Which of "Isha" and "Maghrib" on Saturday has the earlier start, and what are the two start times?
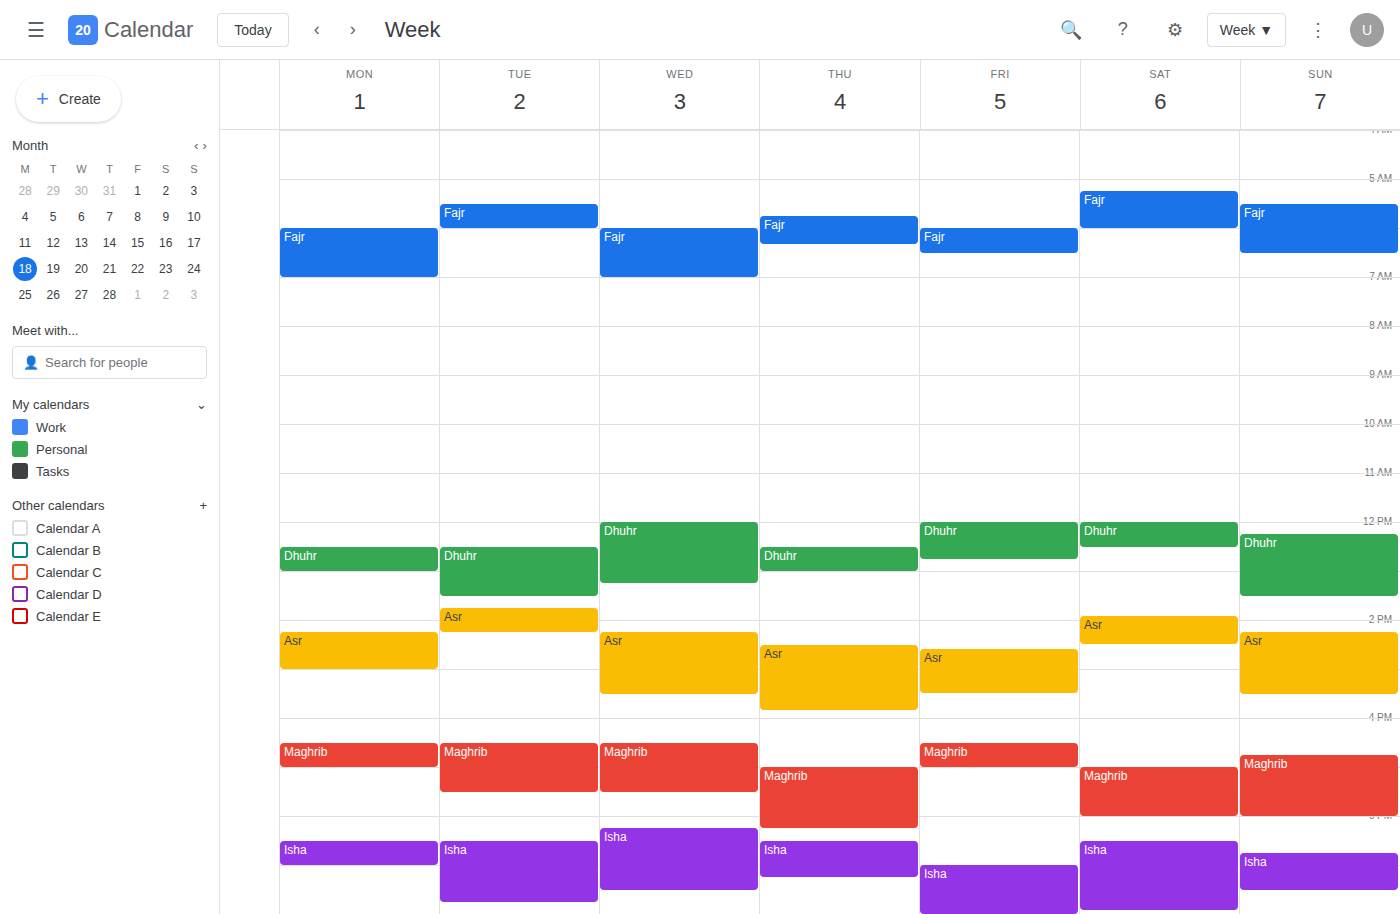
"Maghrib" 5:00 PM; "Isha" 6:30 PM.